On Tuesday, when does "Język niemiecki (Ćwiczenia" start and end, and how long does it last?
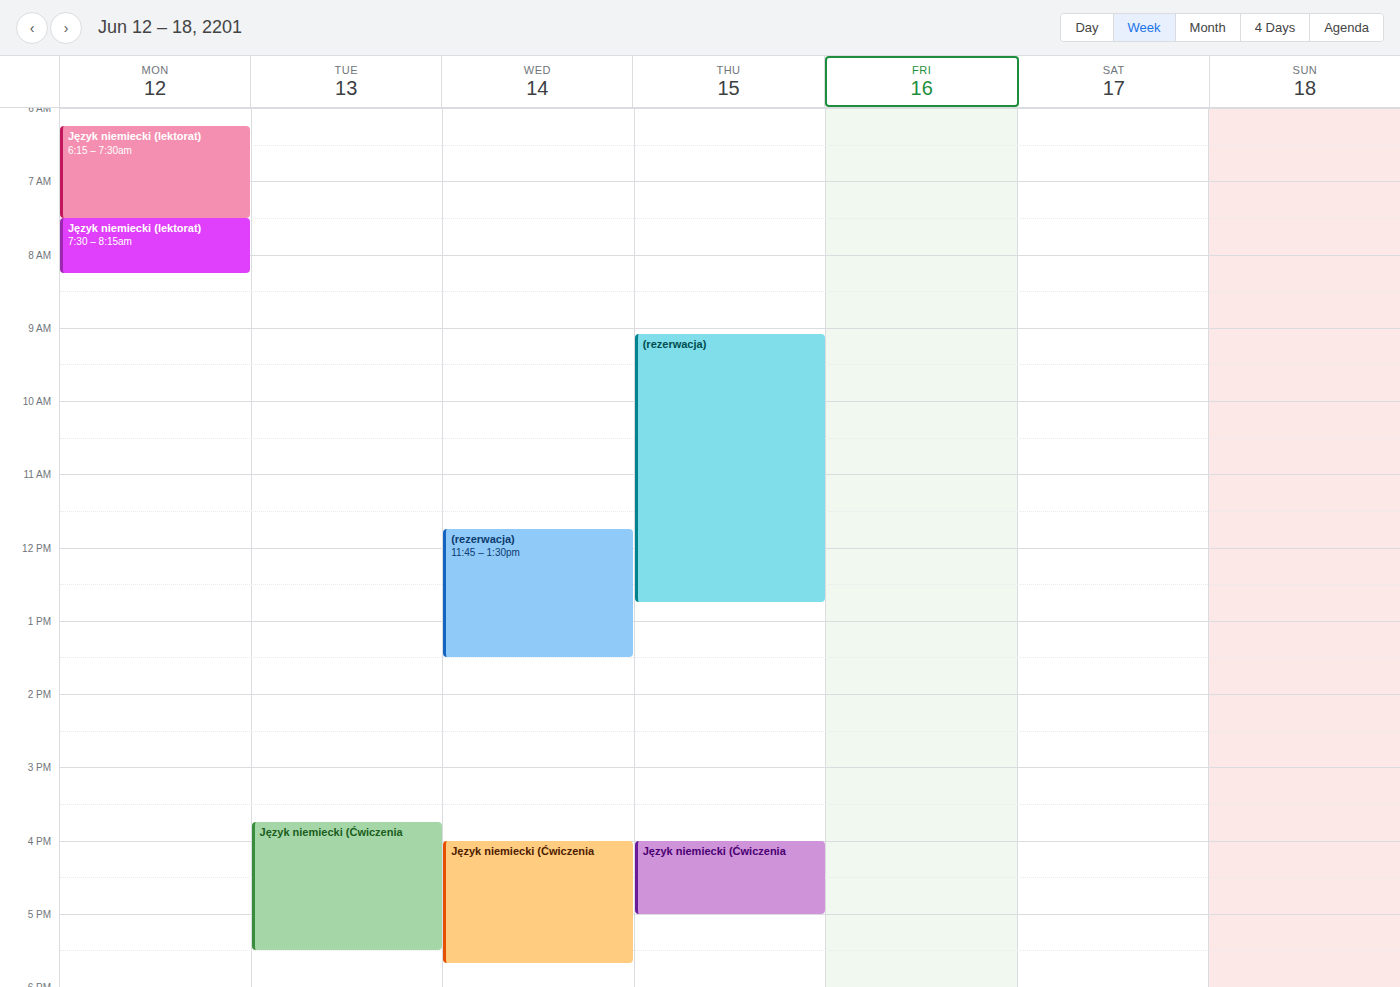
3:45 PM to 5:30 PM, 1 hour 45 minutes